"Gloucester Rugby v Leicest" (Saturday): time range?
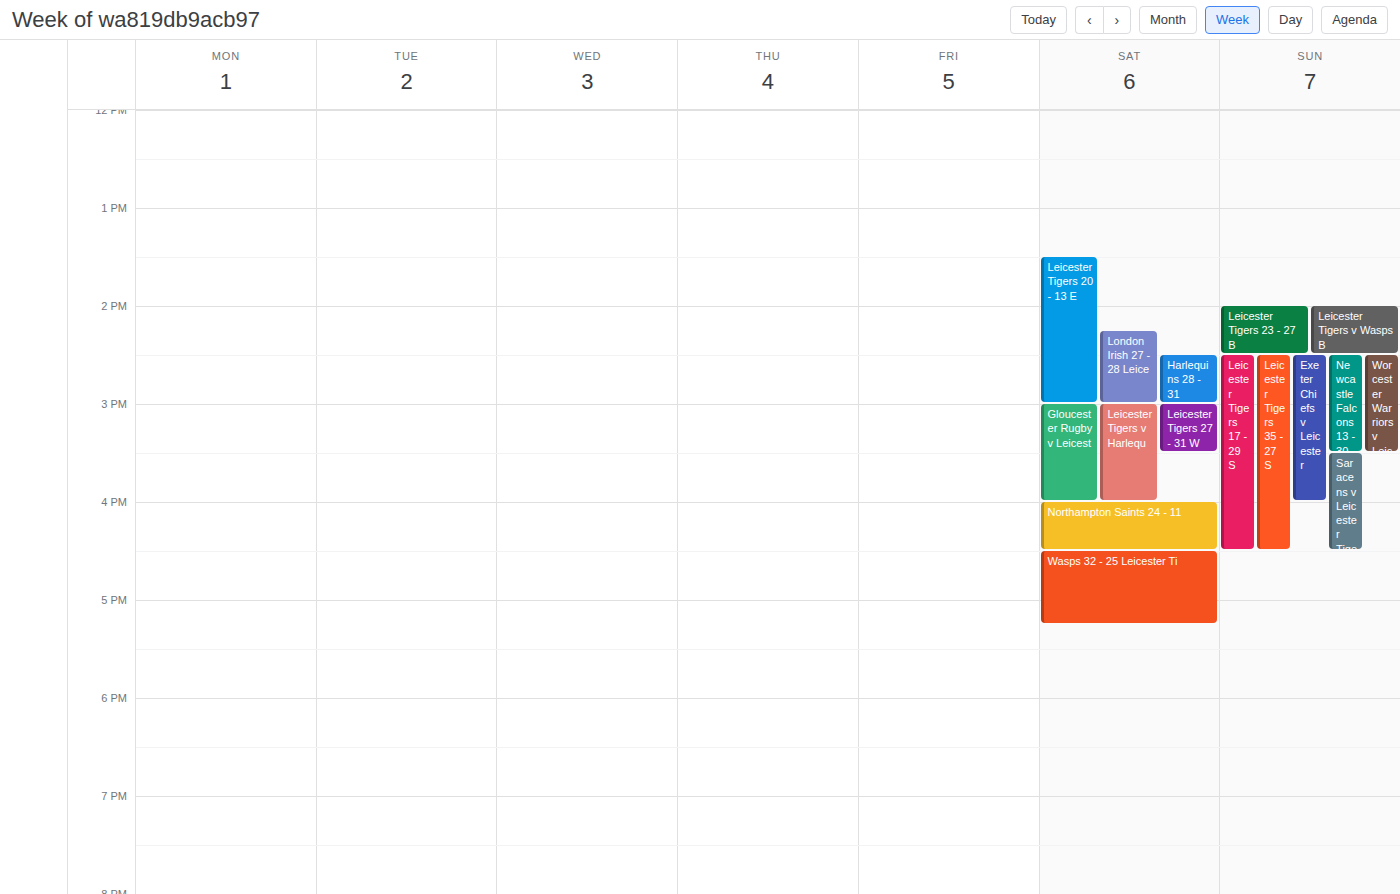
3:00 PM to 4:00 PM